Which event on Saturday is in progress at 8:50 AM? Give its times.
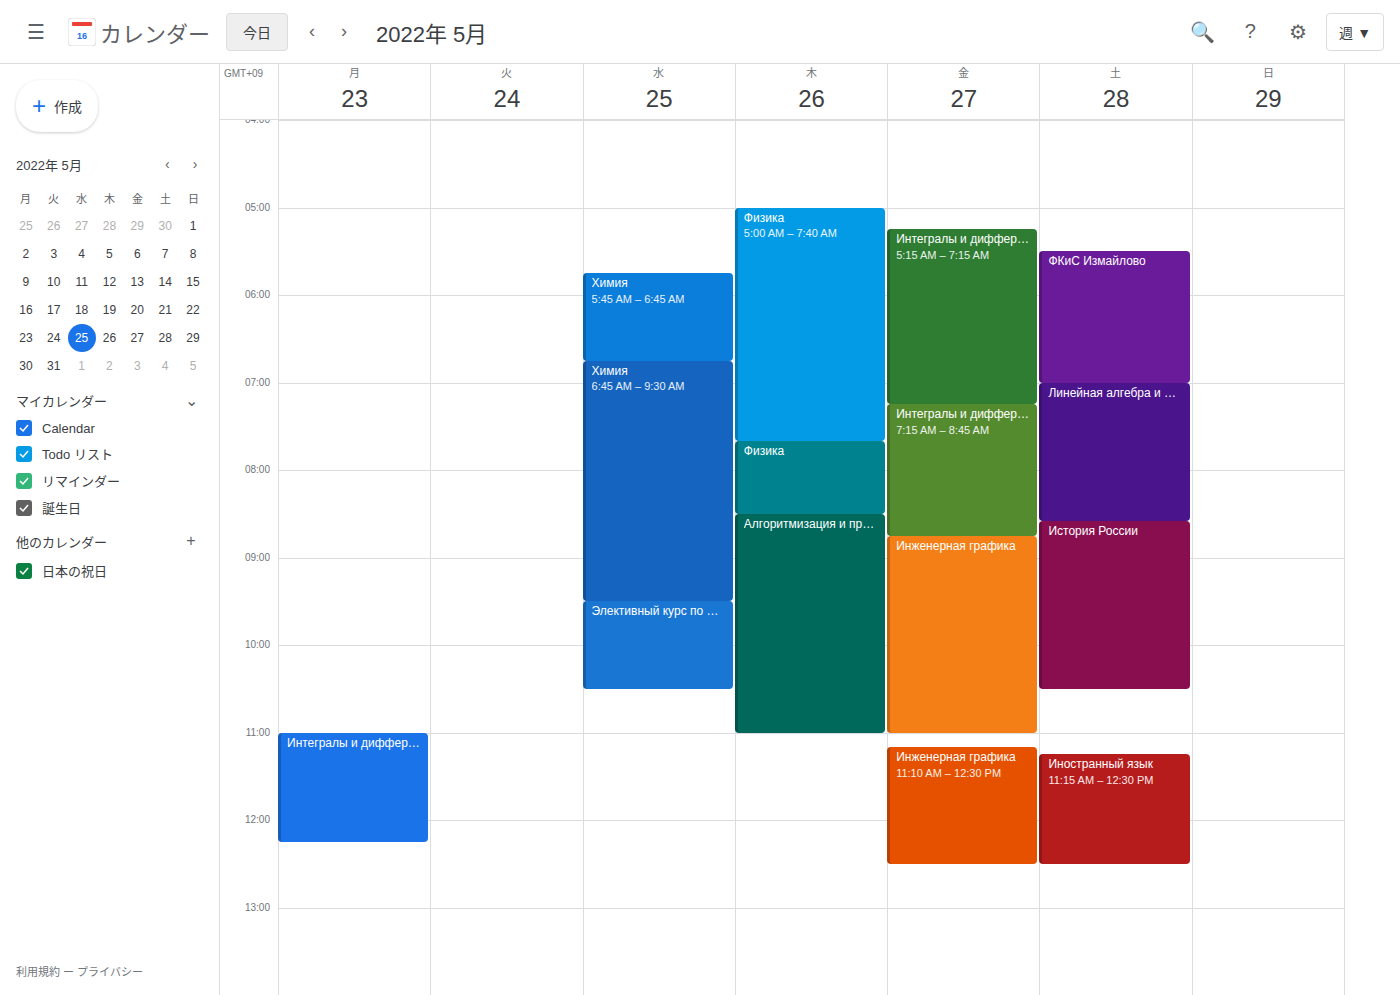
"История России", 8:35 AM to 10:30 AM